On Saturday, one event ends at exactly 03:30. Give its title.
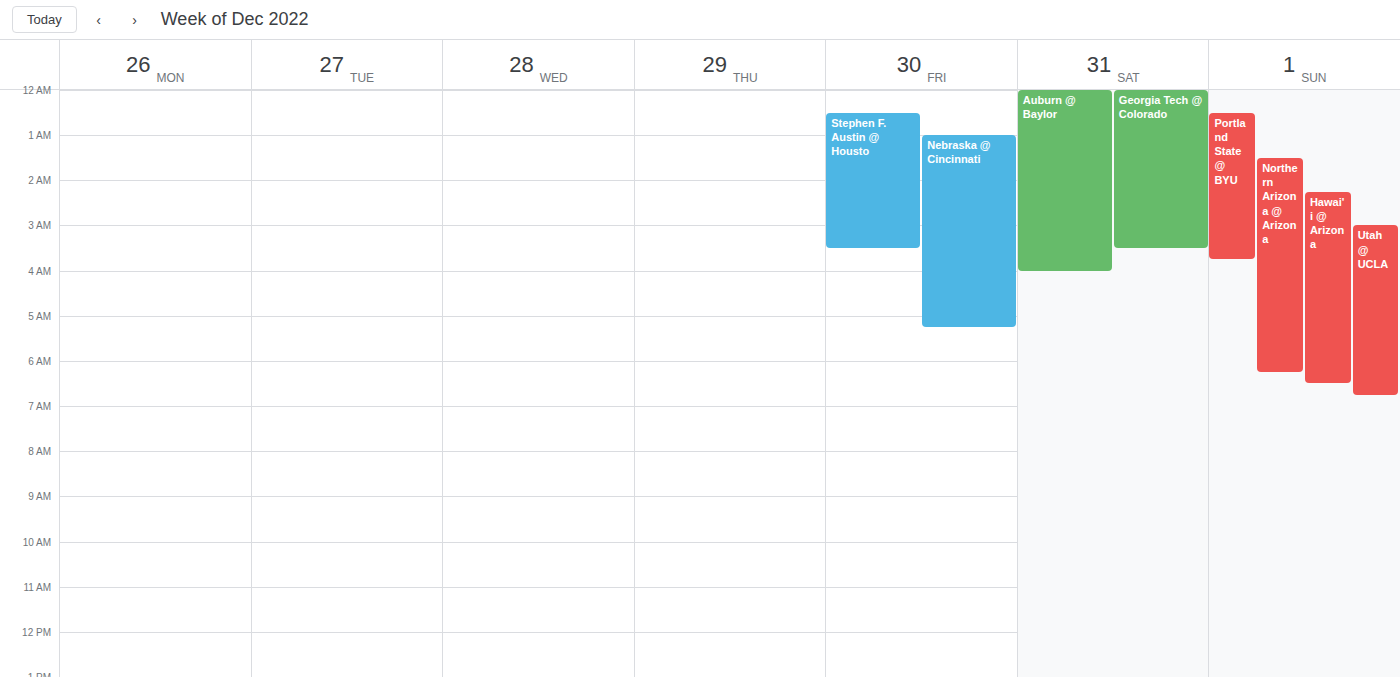
"Georgia Tech @ Colorado"